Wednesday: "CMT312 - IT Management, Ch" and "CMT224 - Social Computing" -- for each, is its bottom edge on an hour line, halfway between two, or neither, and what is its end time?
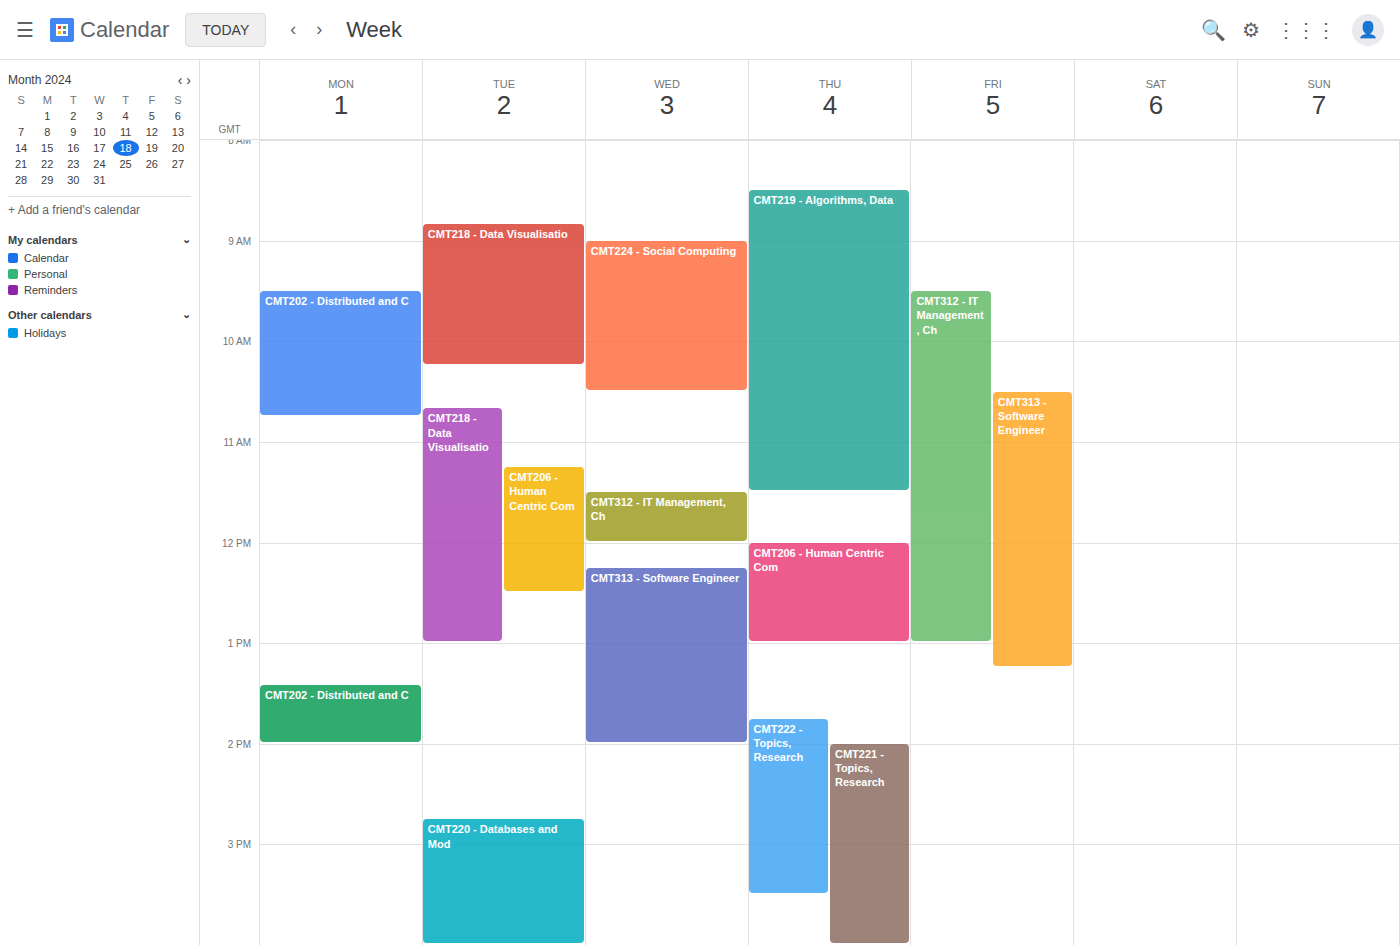
"CMT312 - IT Management, Ch": 12:00 PM, exactly on the 12 PM line. "CMT224 - Social Computing": 10:30 AM, halfway between the 10 AM and 11 AM lines.